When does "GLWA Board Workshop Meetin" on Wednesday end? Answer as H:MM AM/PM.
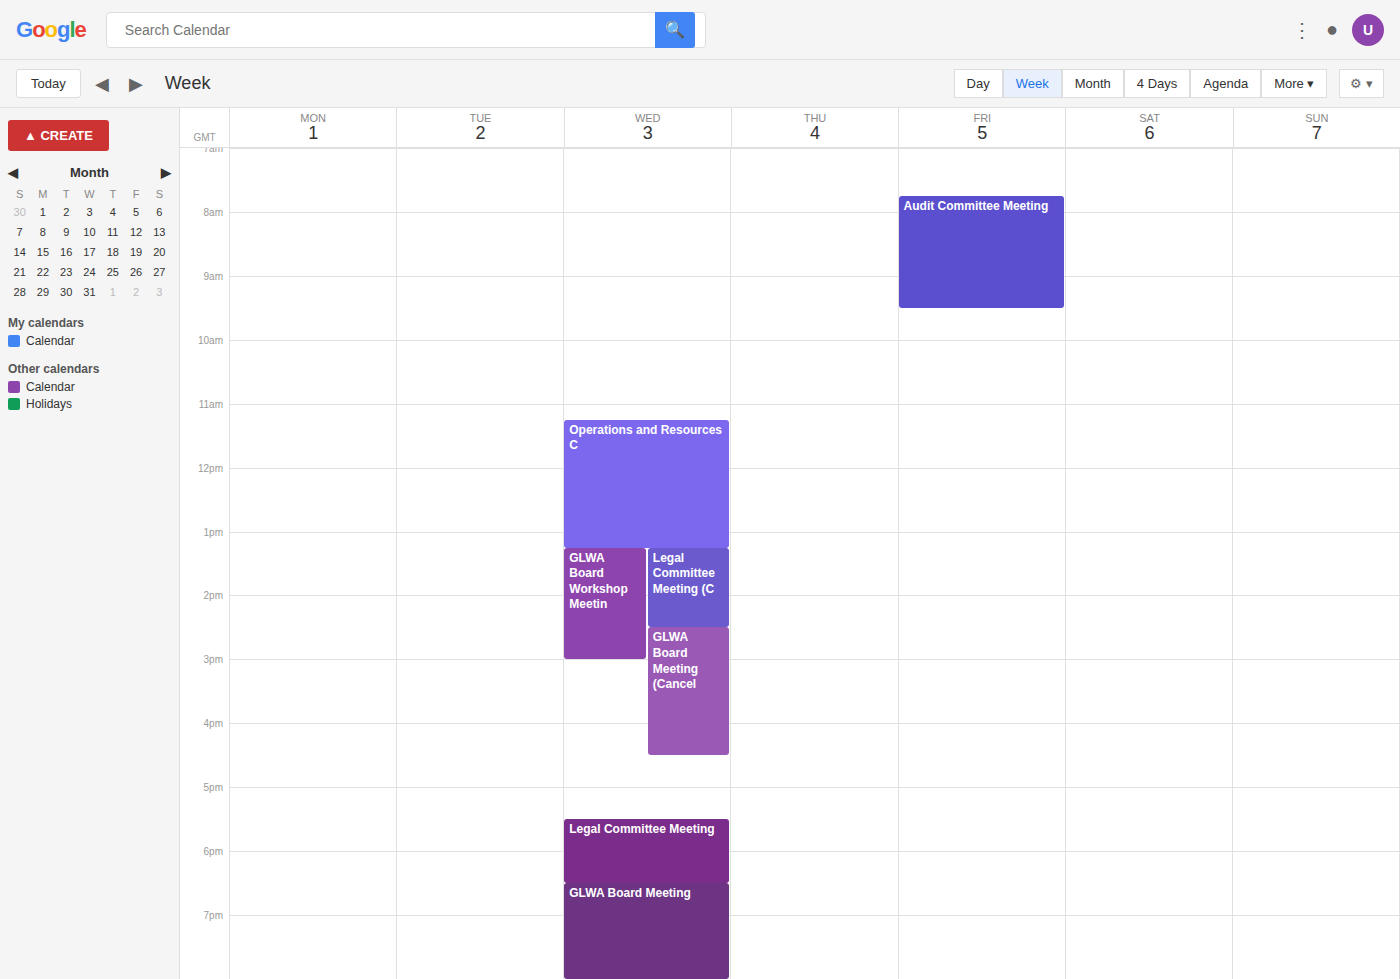
3:00 PM